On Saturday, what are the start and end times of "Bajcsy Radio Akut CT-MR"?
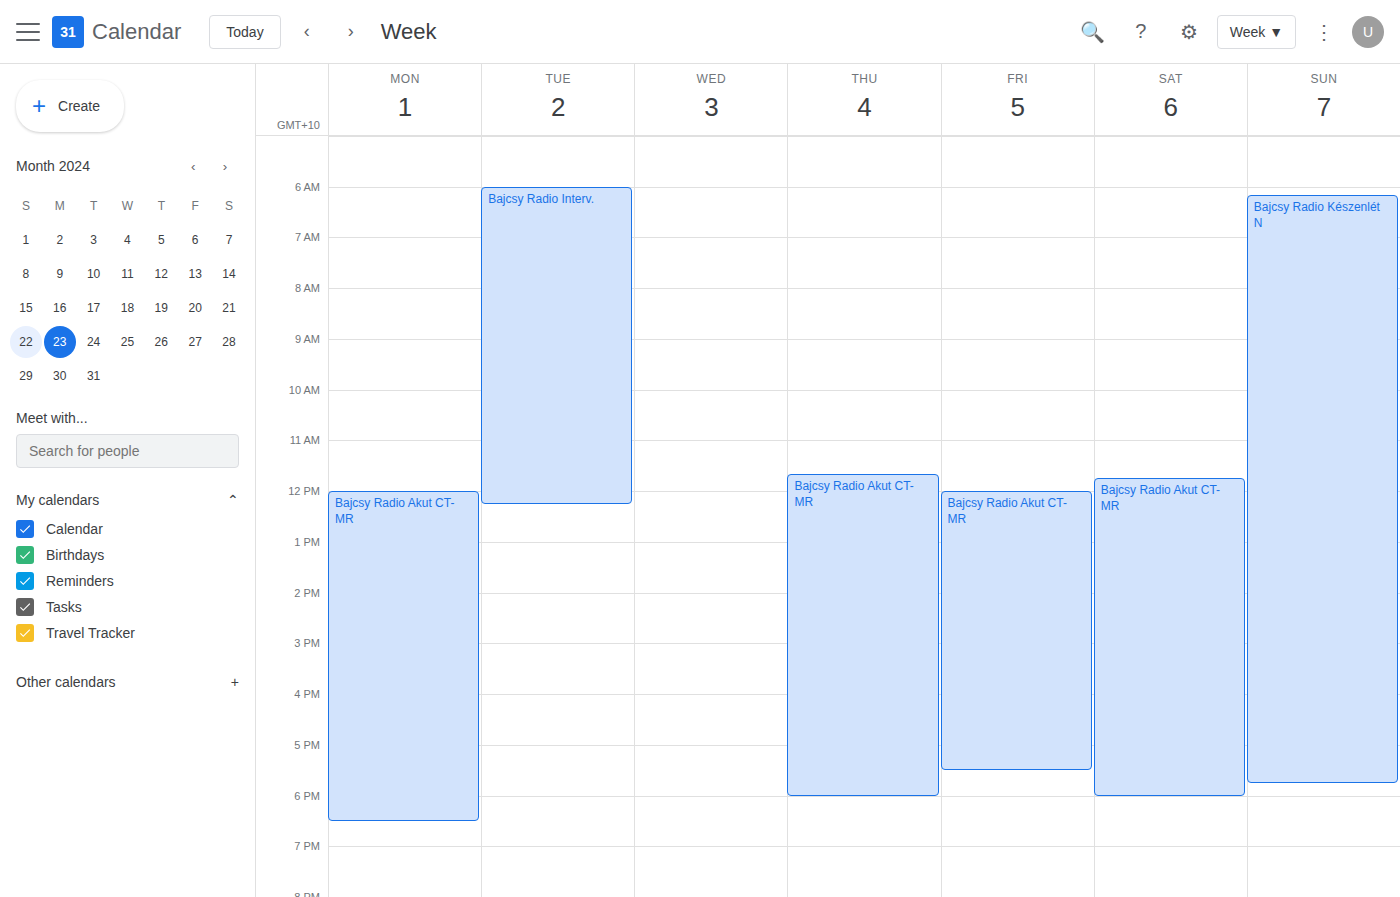
11:45 AM to 6:00 PM